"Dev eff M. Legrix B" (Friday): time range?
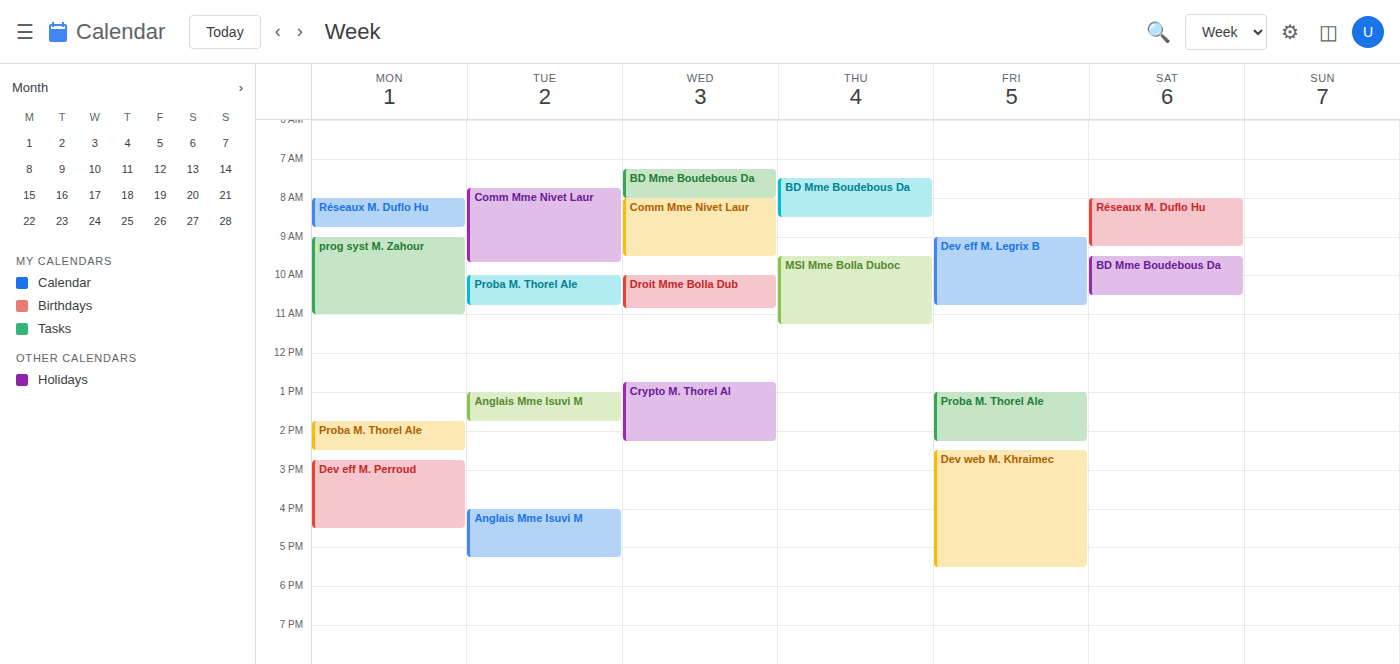
9:00 AM to 10:45 AM